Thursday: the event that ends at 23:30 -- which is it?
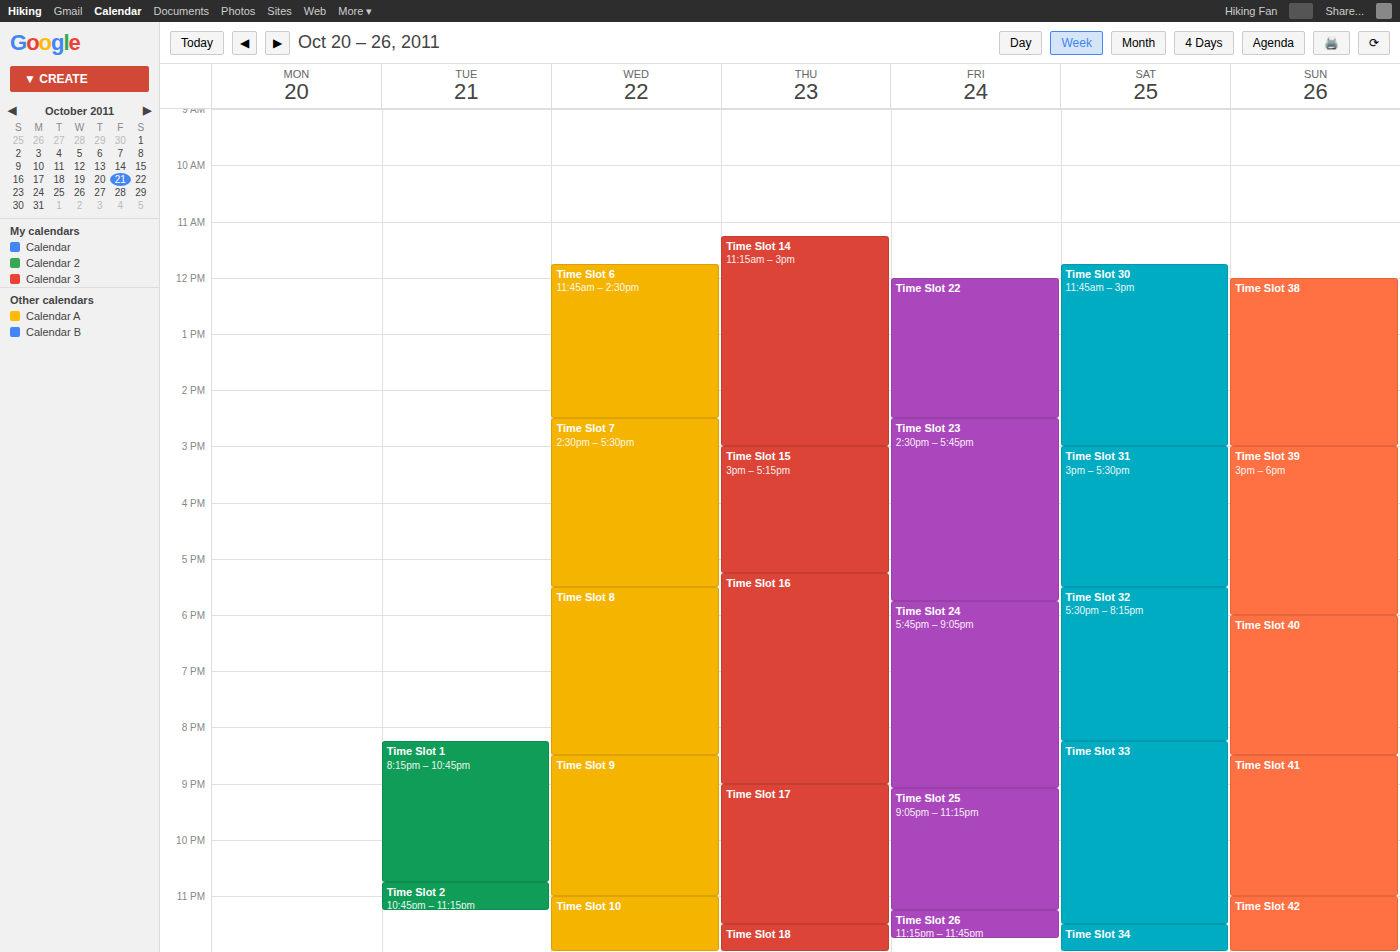
"Time Slot 17"